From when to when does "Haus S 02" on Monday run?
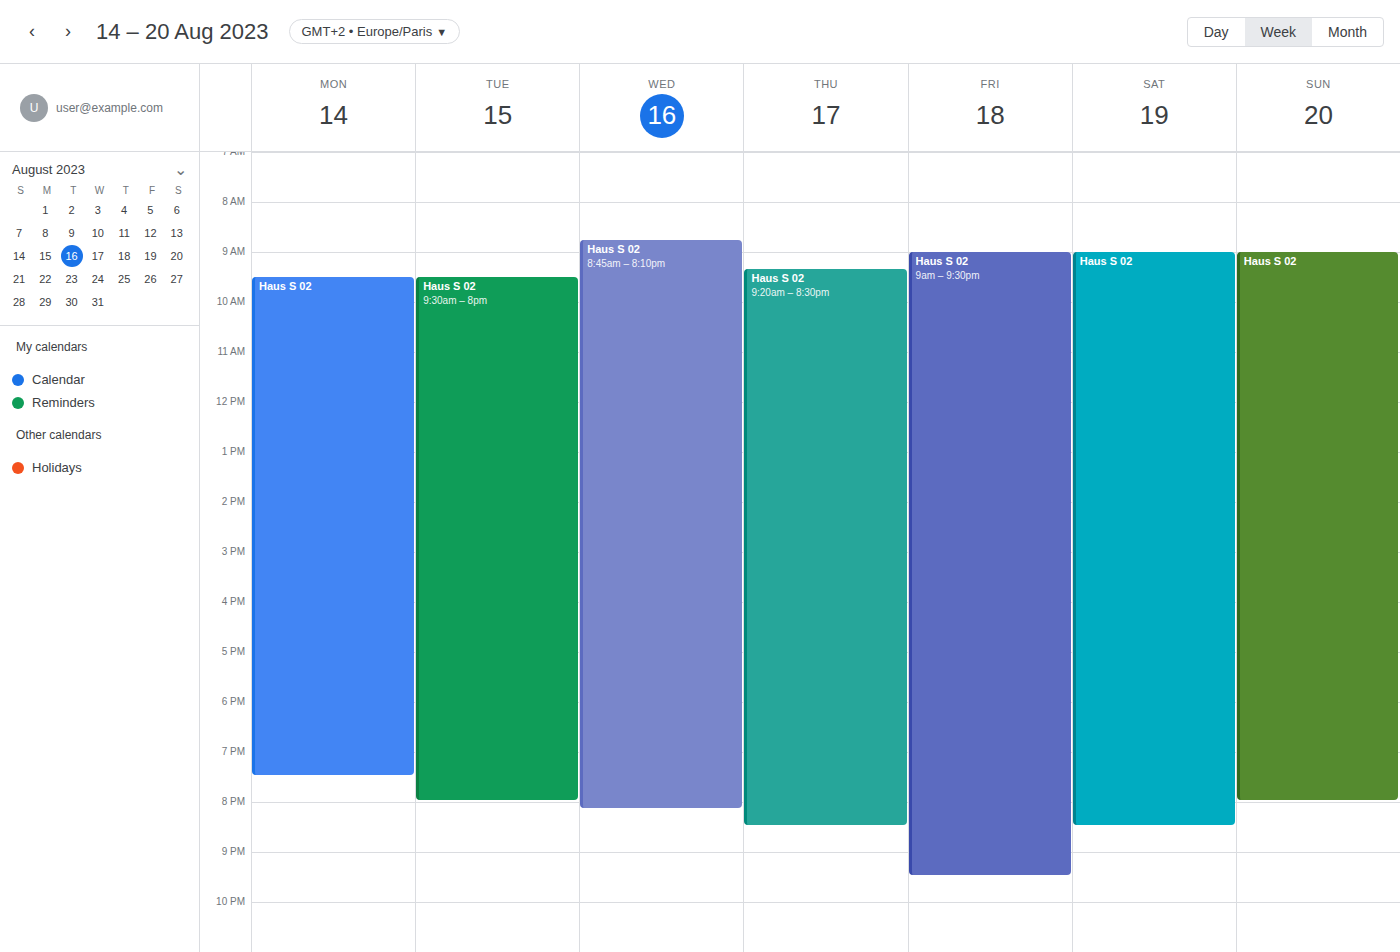
9:30 AM to 7:30 PM